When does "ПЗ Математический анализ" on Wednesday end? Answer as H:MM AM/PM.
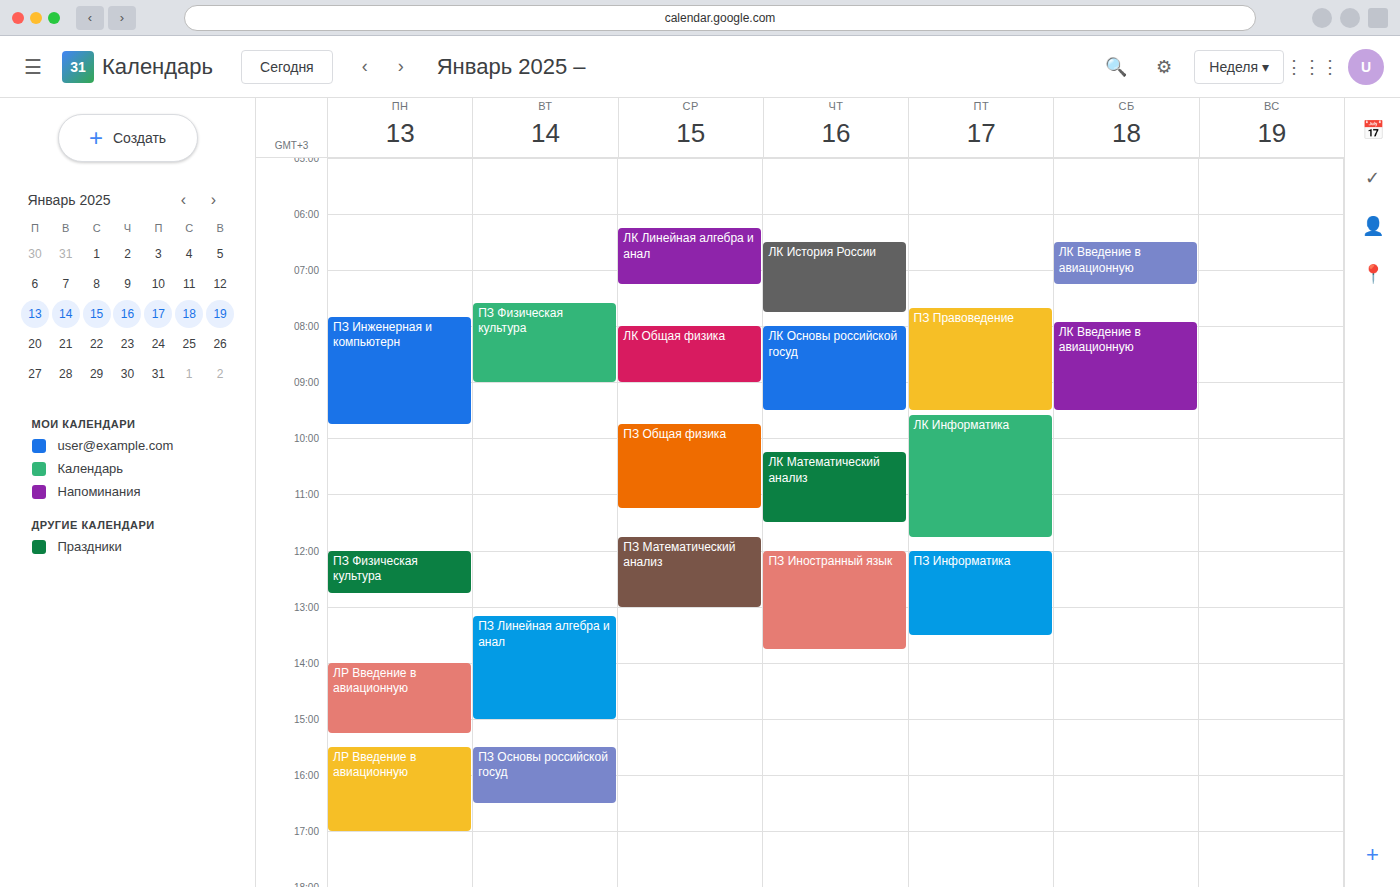
1:00 PM